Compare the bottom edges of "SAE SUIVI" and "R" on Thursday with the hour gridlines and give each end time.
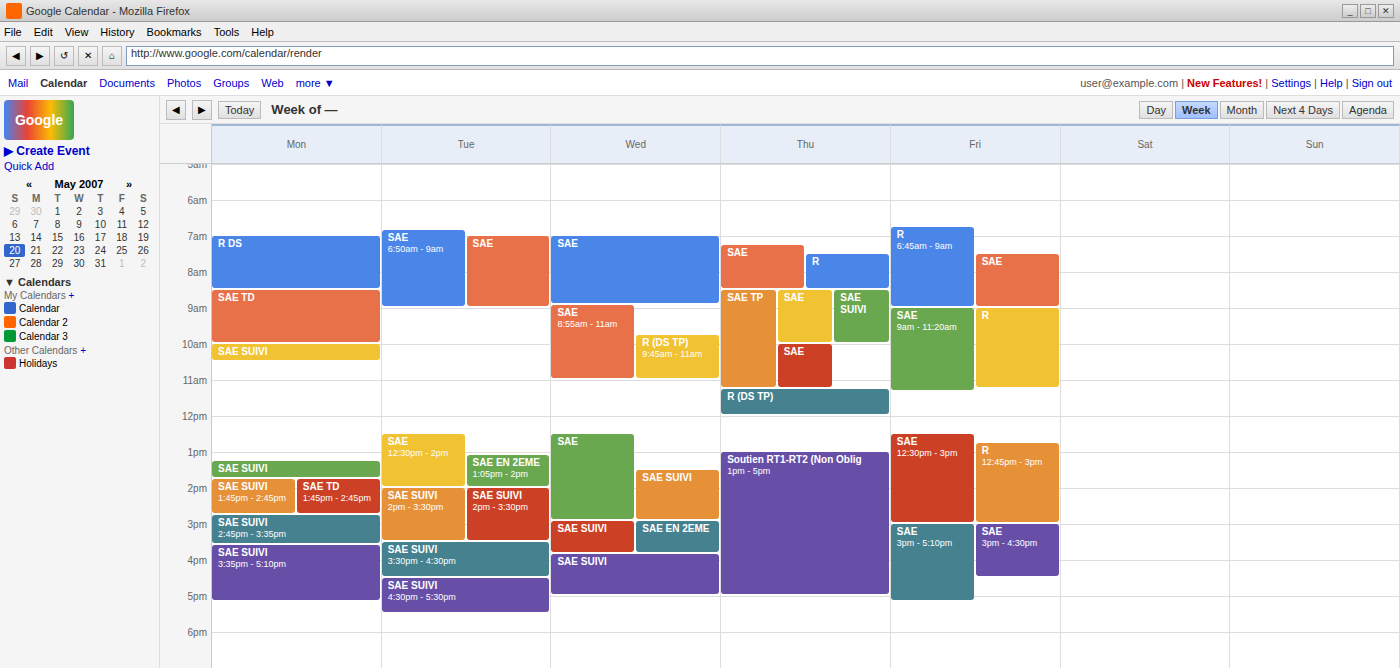
"SAE SUIVI": 10:00 AM, exactly on the 10 AM line. "R": 8:30 AM, halfway between the 8 AM and 9 AM lines.